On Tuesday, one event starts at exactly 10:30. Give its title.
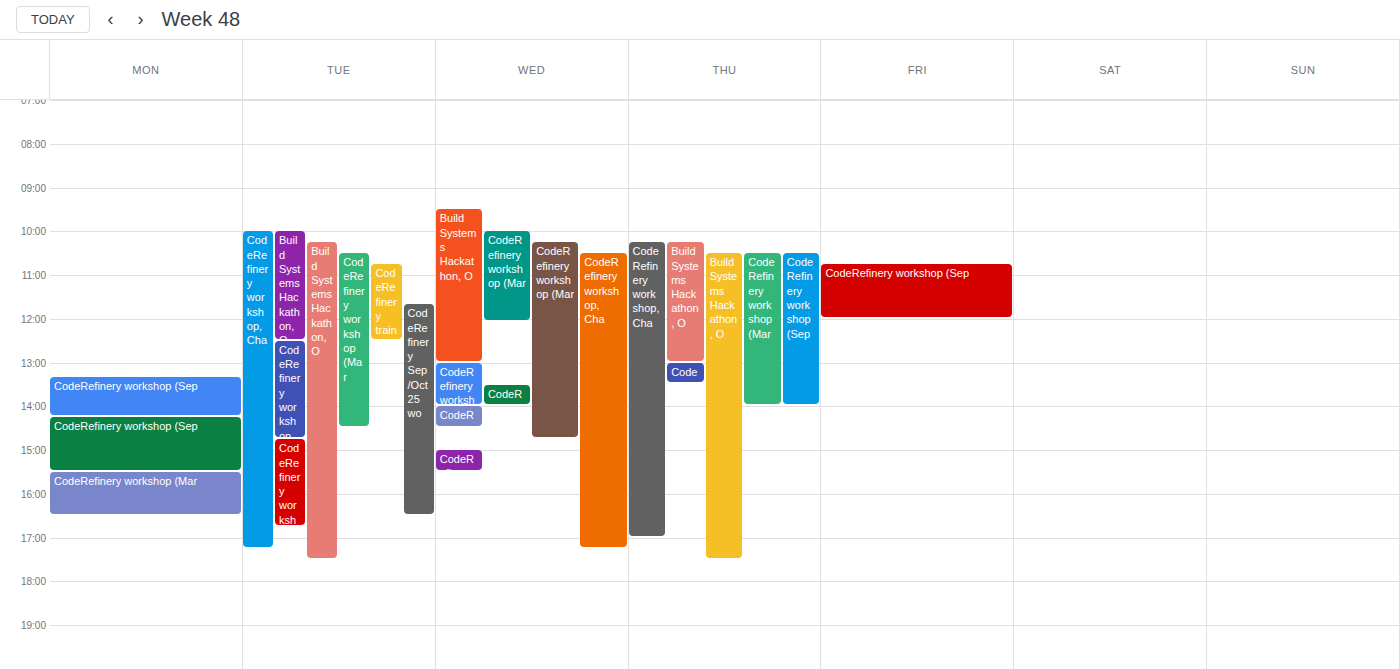
"CodeRefinery workshop (Mar"